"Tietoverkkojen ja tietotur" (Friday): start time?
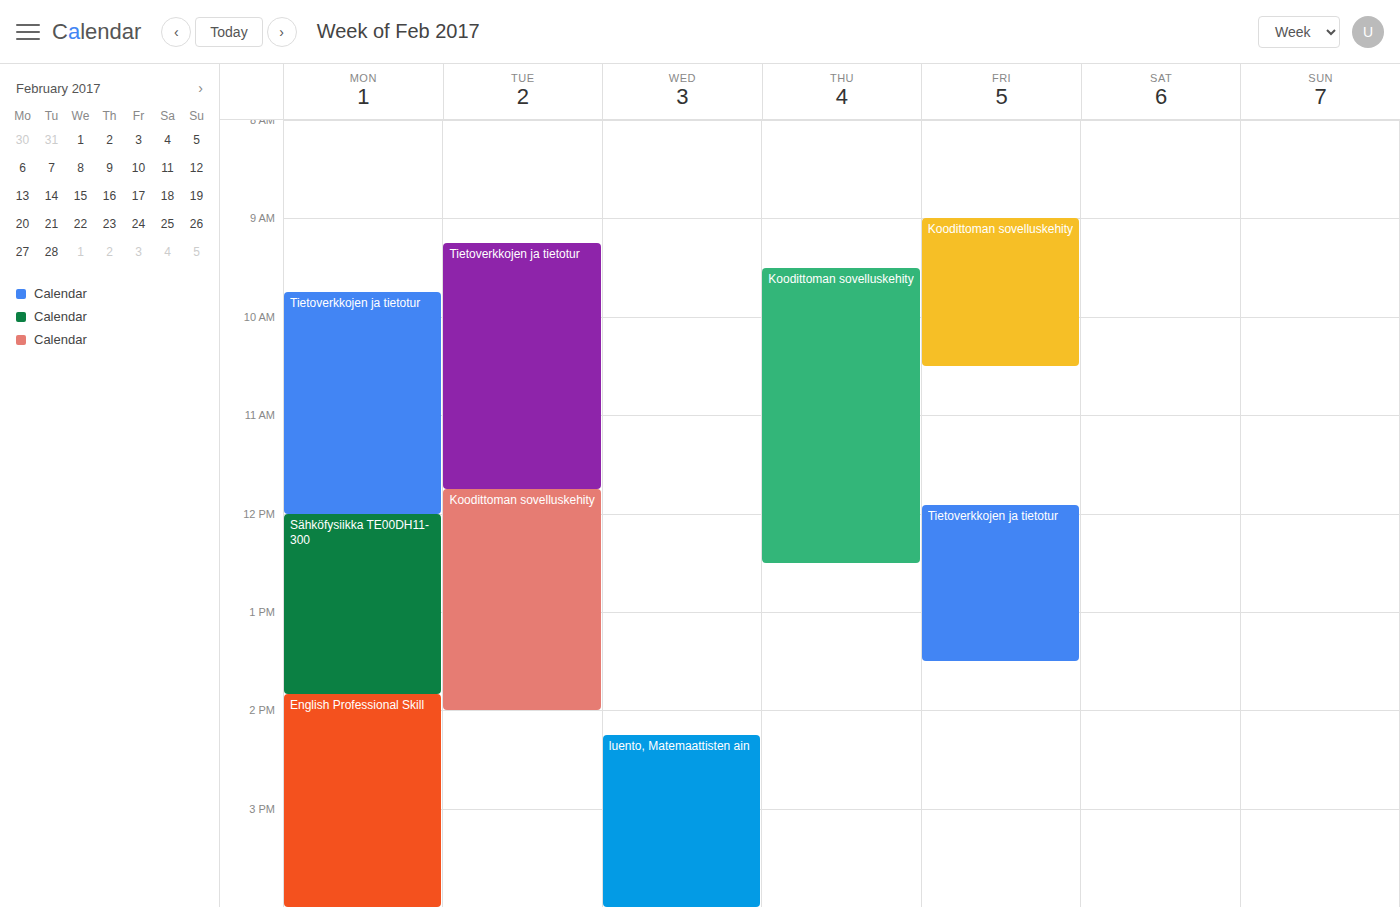
11:55 AM